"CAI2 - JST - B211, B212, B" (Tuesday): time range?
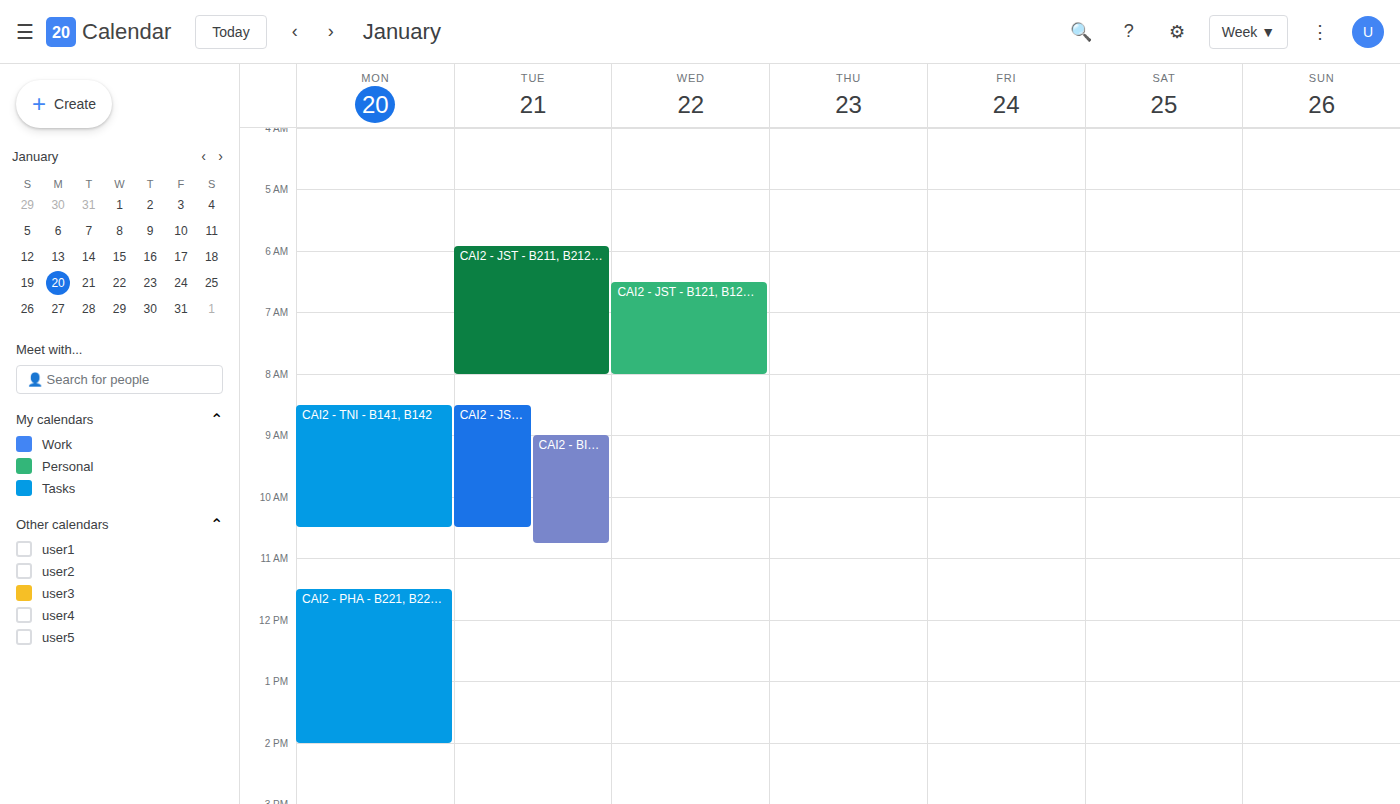
05:55 to 08:00